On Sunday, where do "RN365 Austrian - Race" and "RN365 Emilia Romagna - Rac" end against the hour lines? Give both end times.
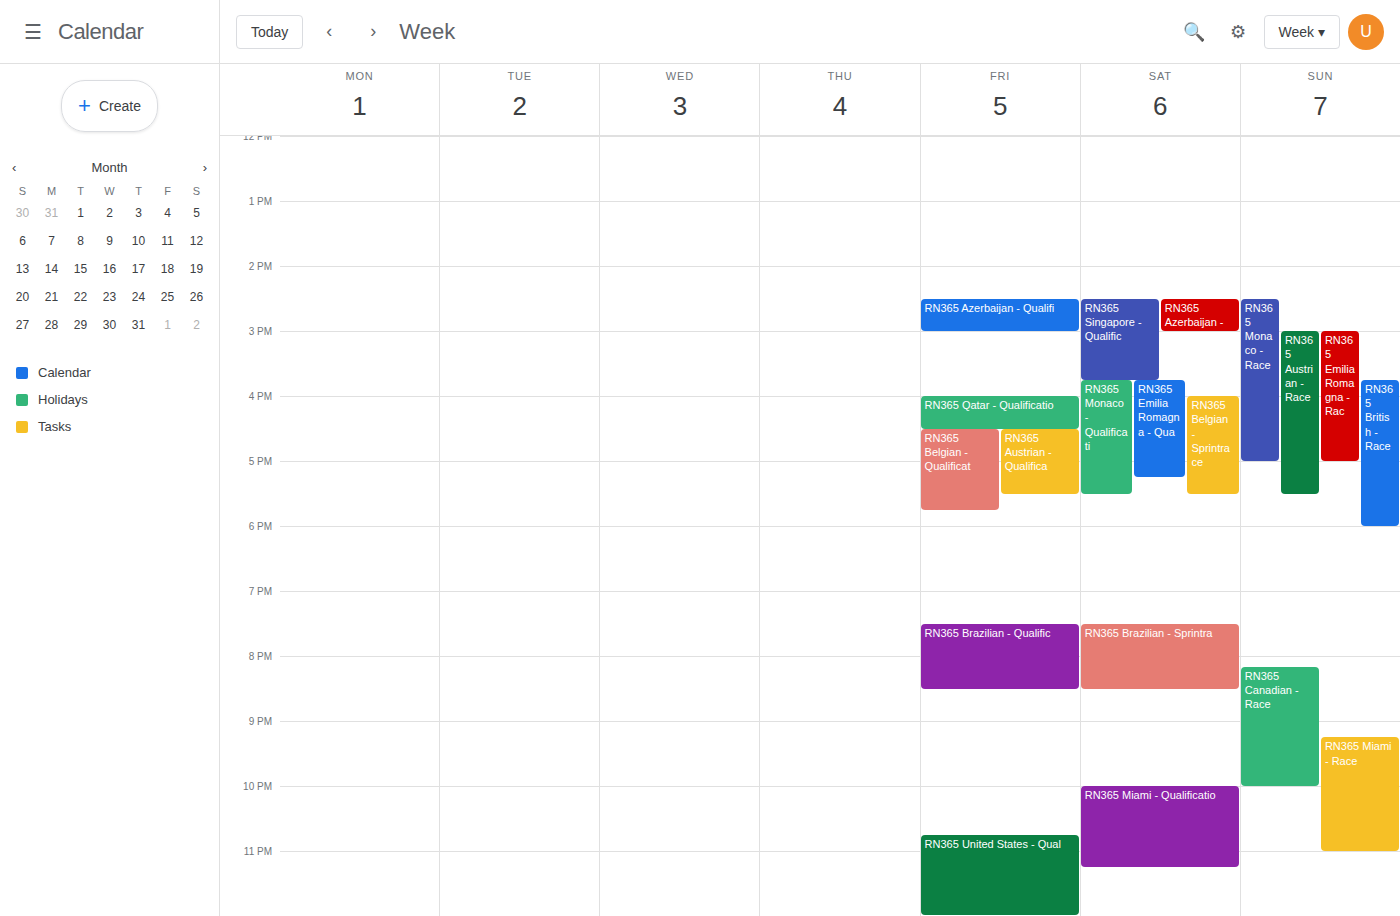
"RN365 Austrian - Race": 5:30 PM, halfway between the 5 PM and 6 PM lines. "RN365 Emilia Romagna - Rac": 5:00 PM, exactly on the 5 PM line.